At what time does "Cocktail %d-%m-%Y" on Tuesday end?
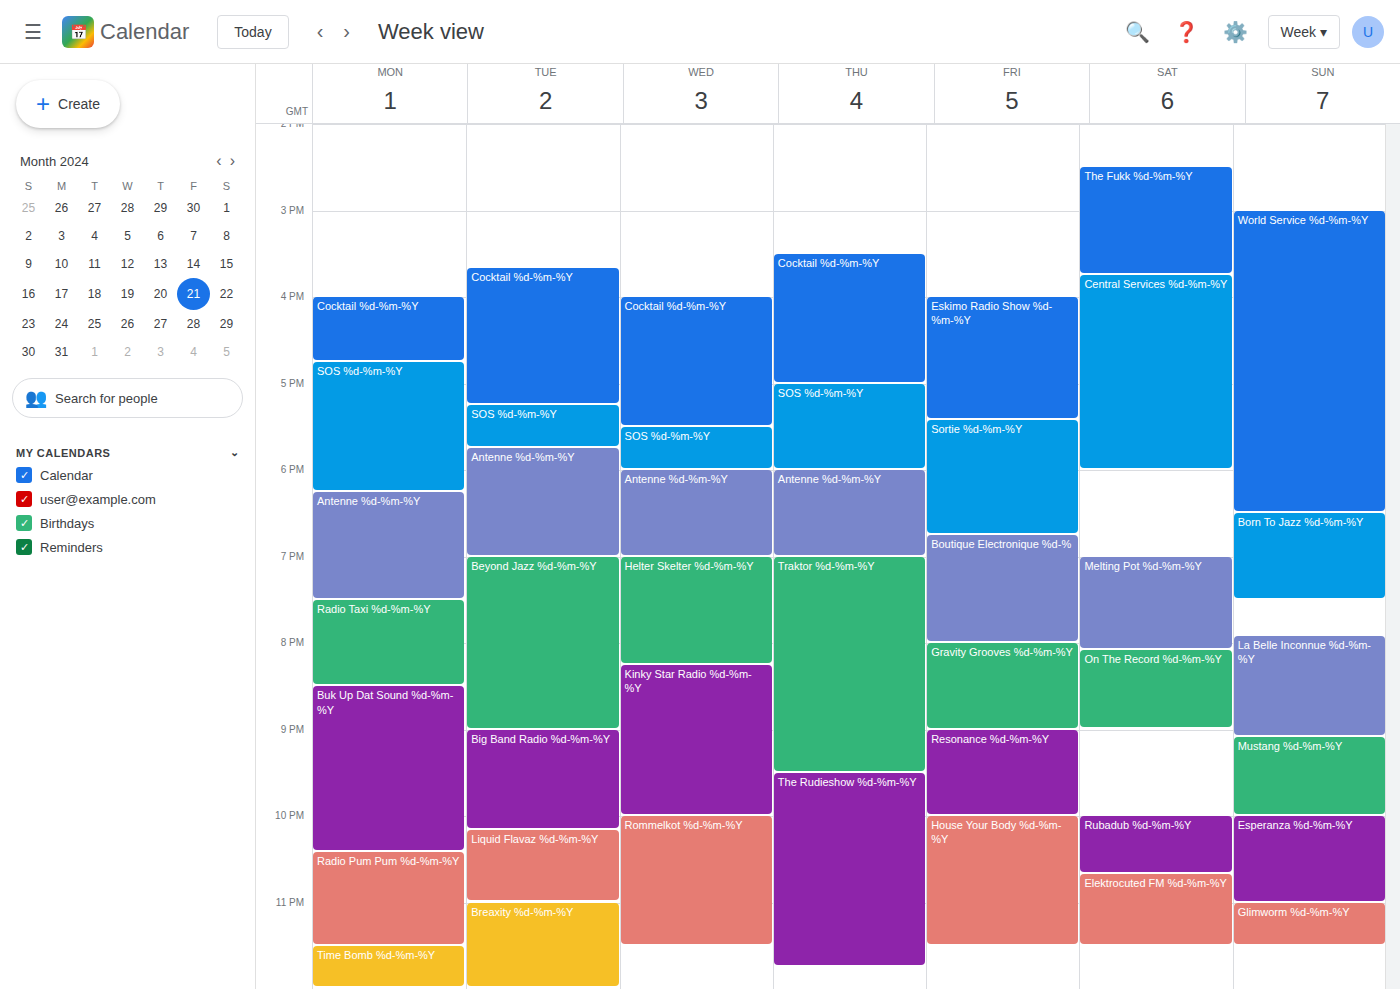
5:15 PM